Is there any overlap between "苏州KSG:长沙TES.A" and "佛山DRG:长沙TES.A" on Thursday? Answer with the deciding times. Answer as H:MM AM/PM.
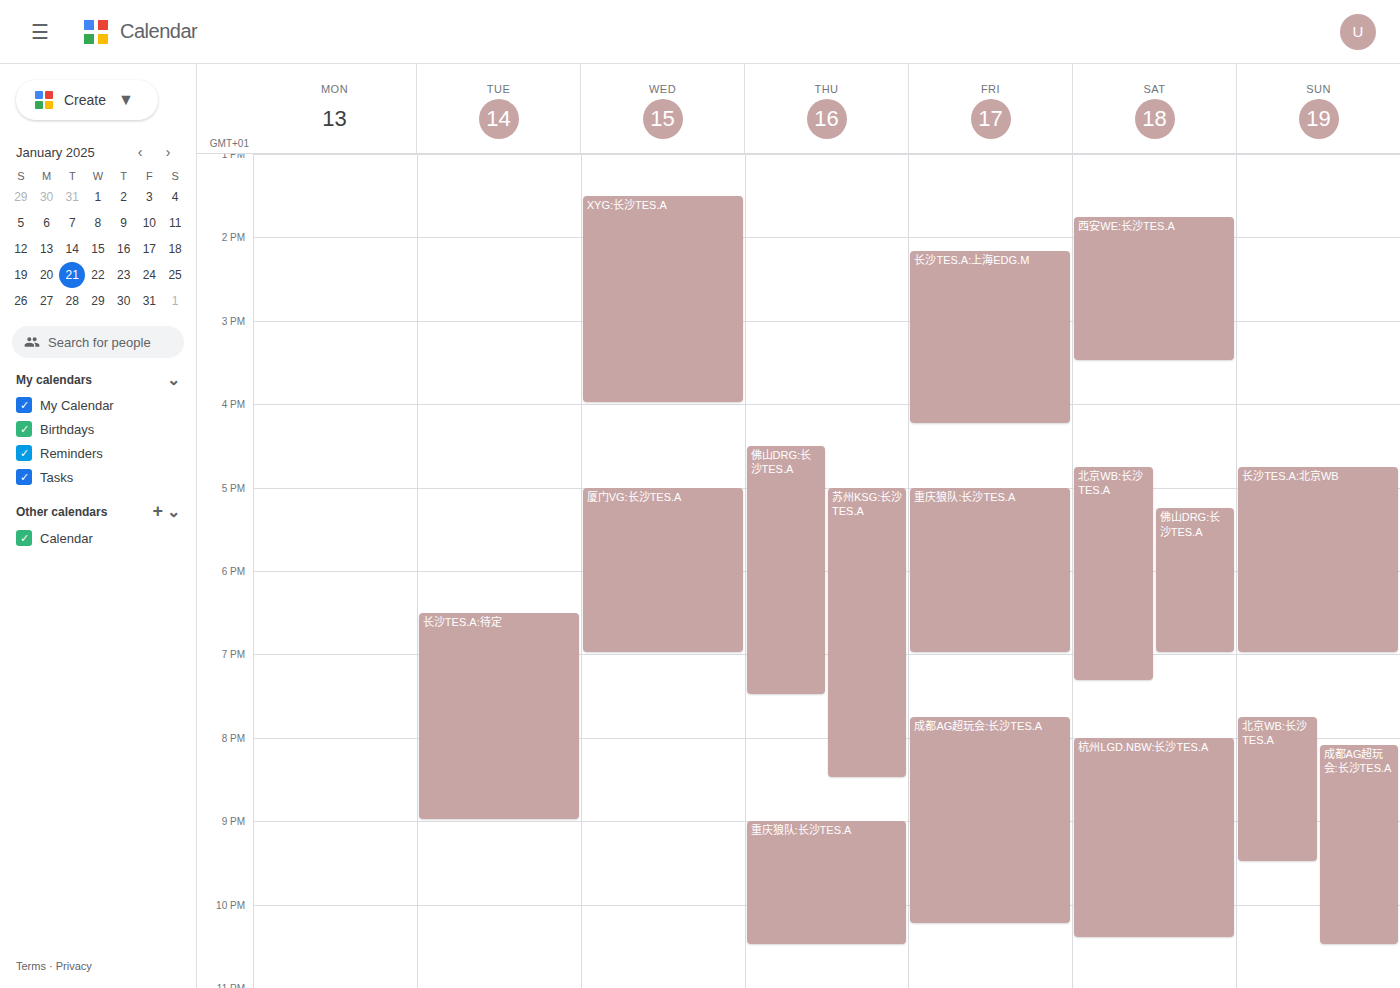
"苏州KSG:长沙TES.A" starts at 5:00 PM, before "佛山DRG:长沙TES.A" ends at 7:30 PM -- they overlap.